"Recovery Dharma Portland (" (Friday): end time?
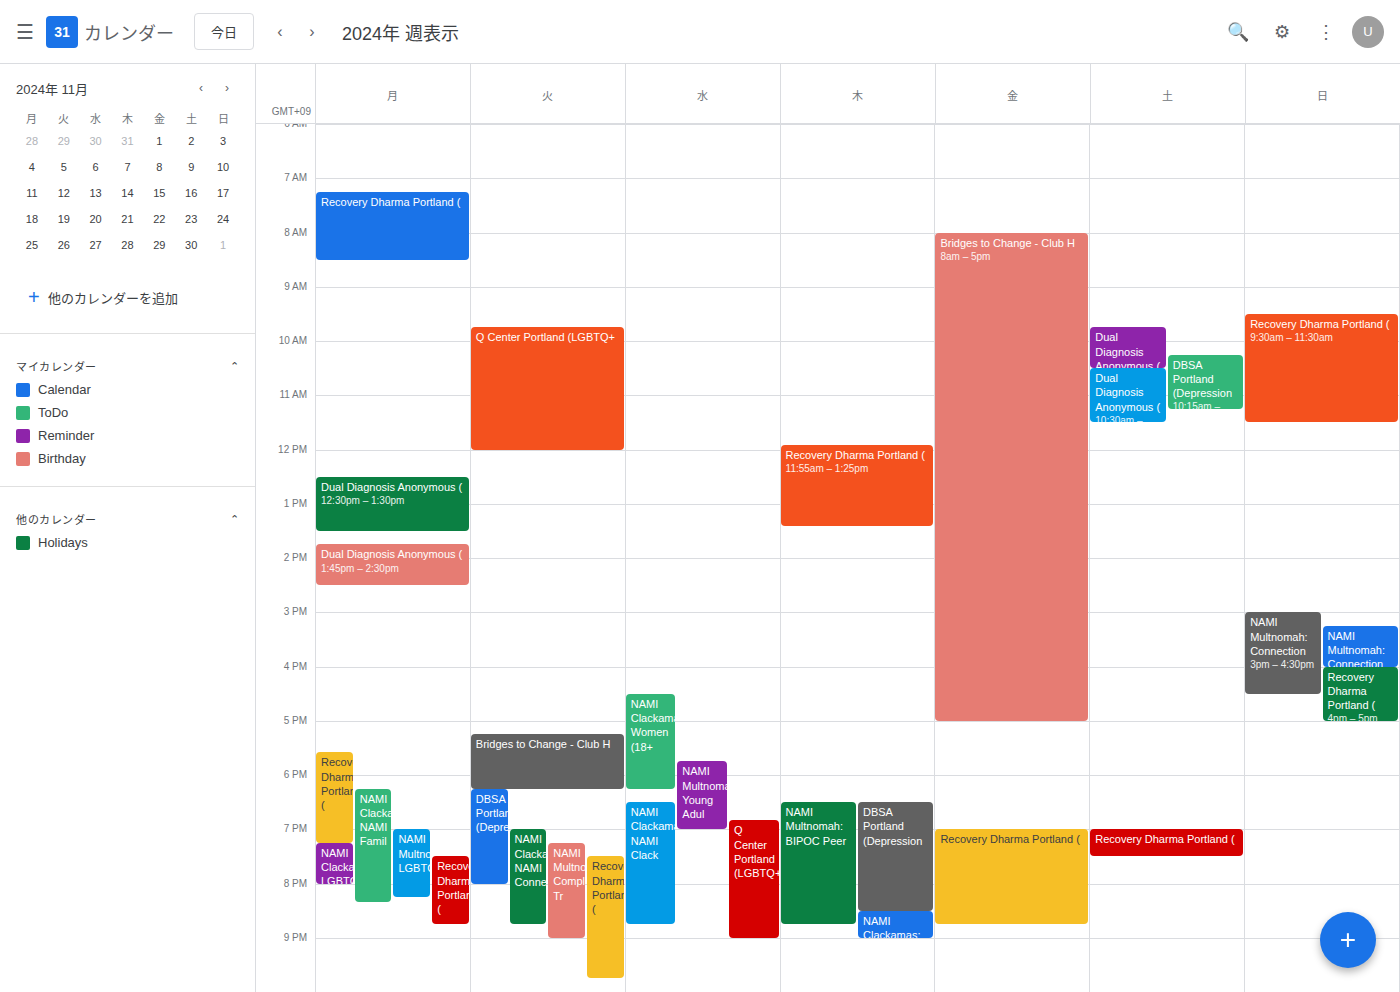
20:45